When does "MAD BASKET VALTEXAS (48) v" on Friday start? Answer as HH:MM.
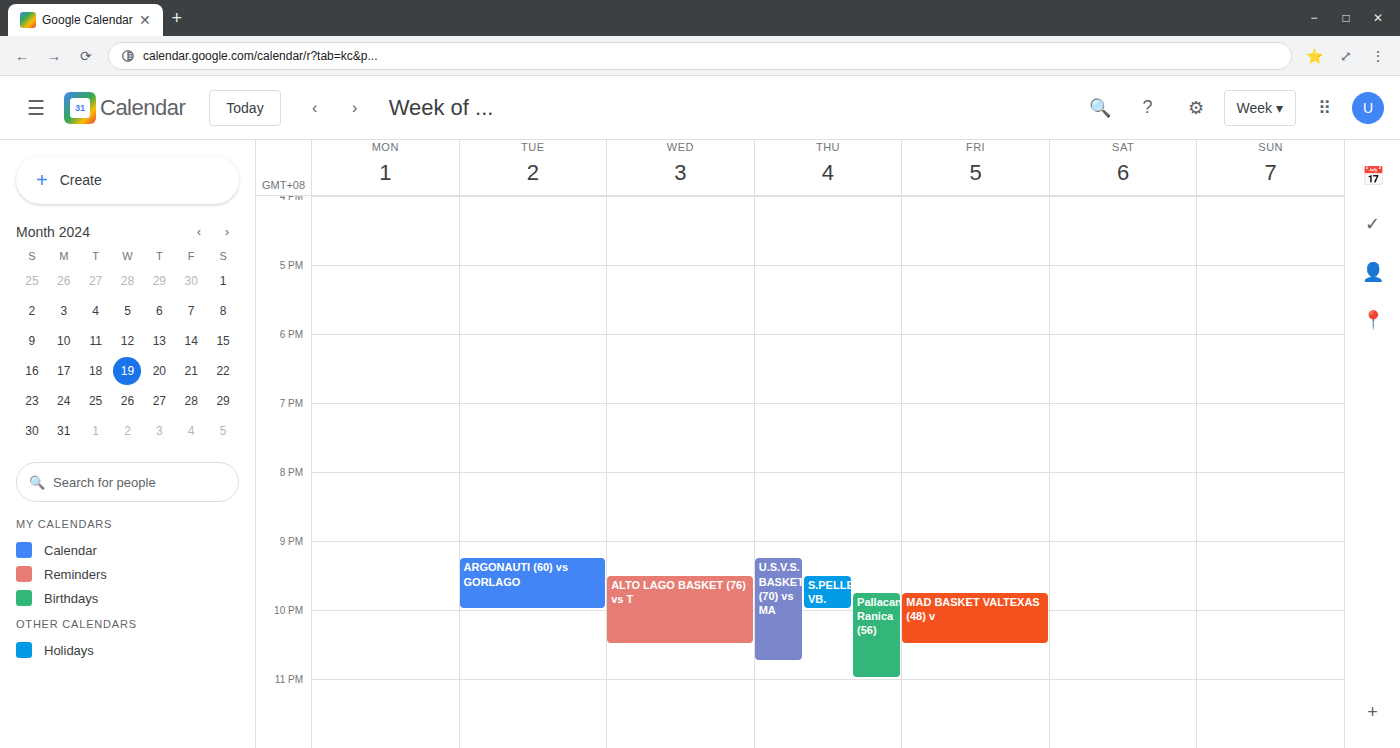
21:45